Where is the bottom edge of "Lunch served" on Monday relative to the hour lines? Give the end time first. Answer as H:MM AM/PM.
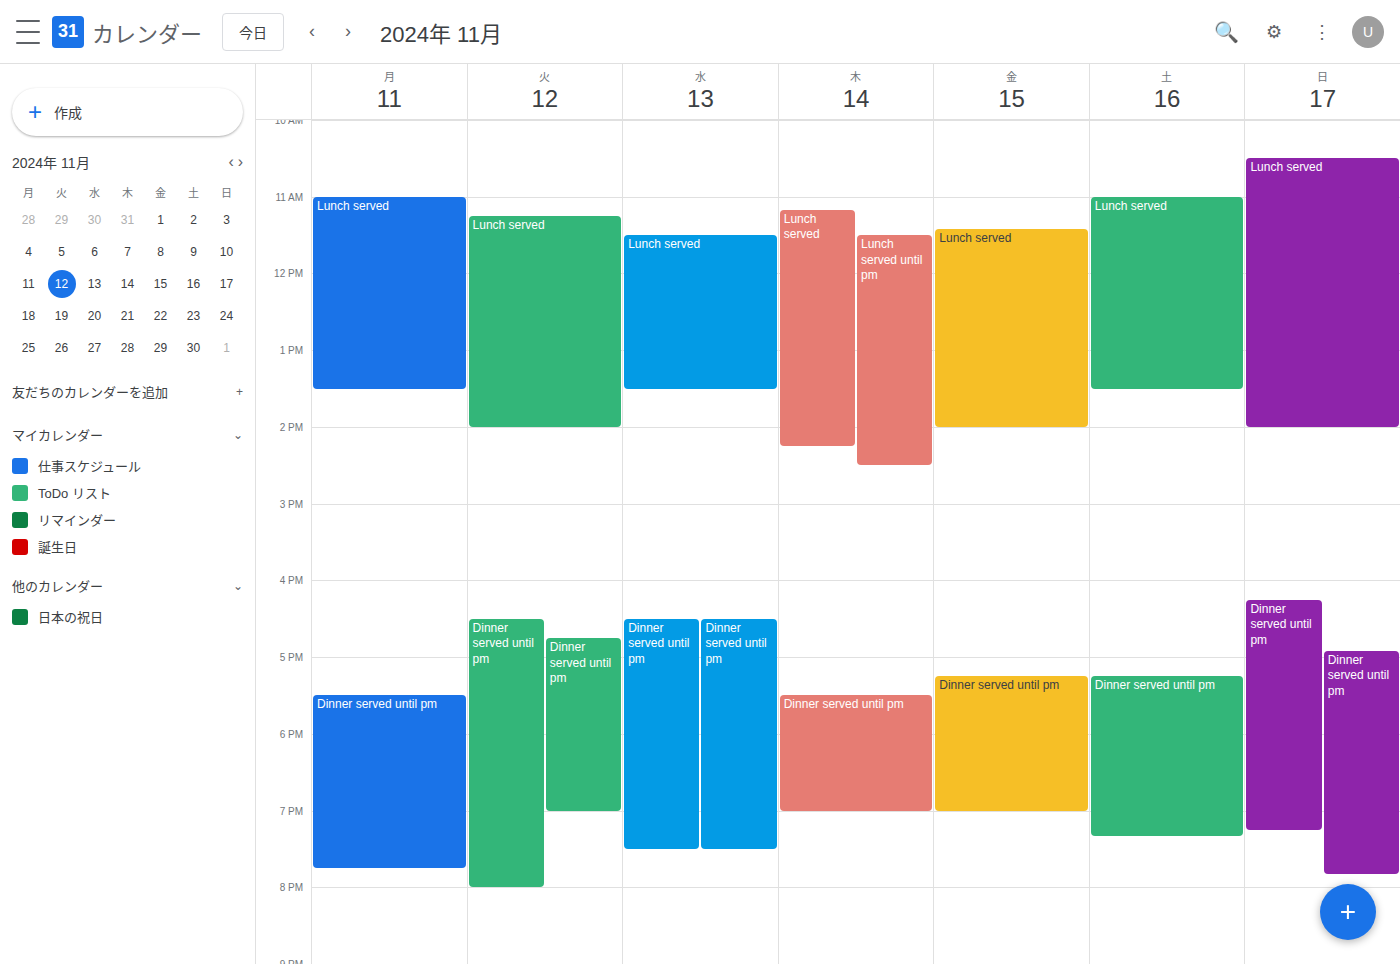
1:30 PM -- halfway between the 1 PM and 2 PM lines.